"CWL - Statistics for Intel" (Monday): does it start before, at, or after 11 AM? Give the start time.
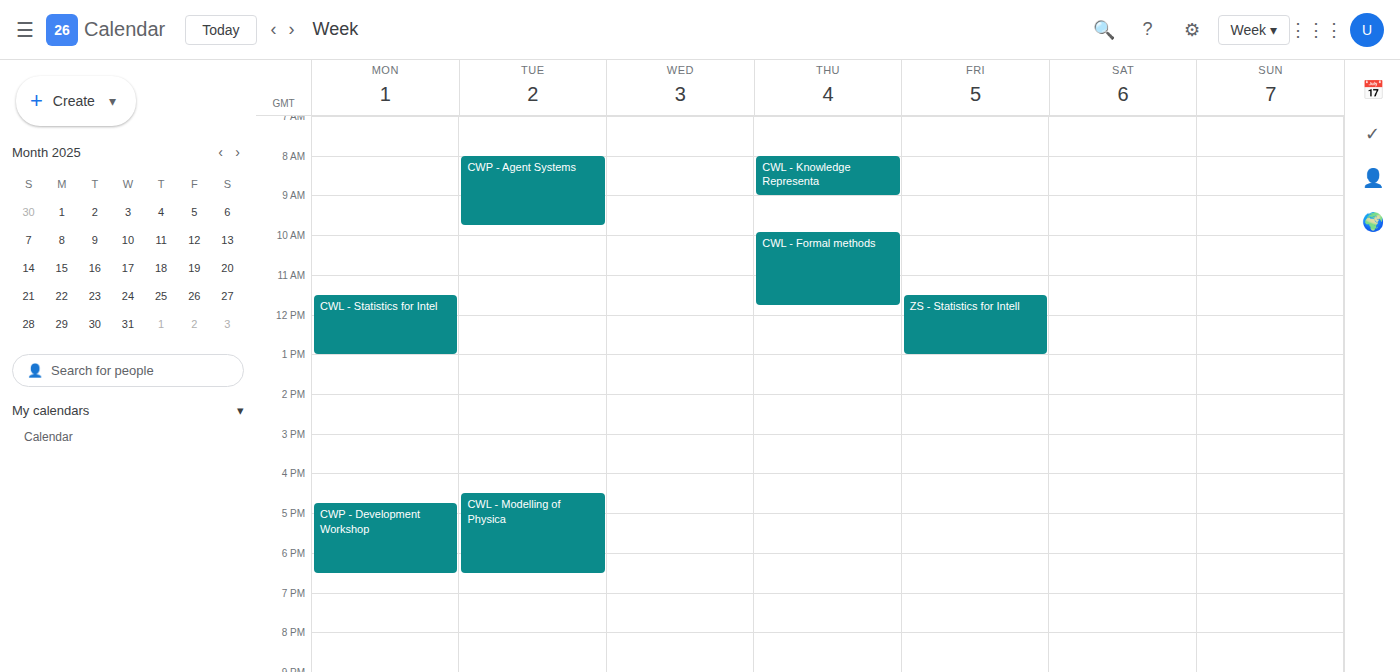
11:30 AM -- after 11 AM, 30 minutes below the 11 AM line.